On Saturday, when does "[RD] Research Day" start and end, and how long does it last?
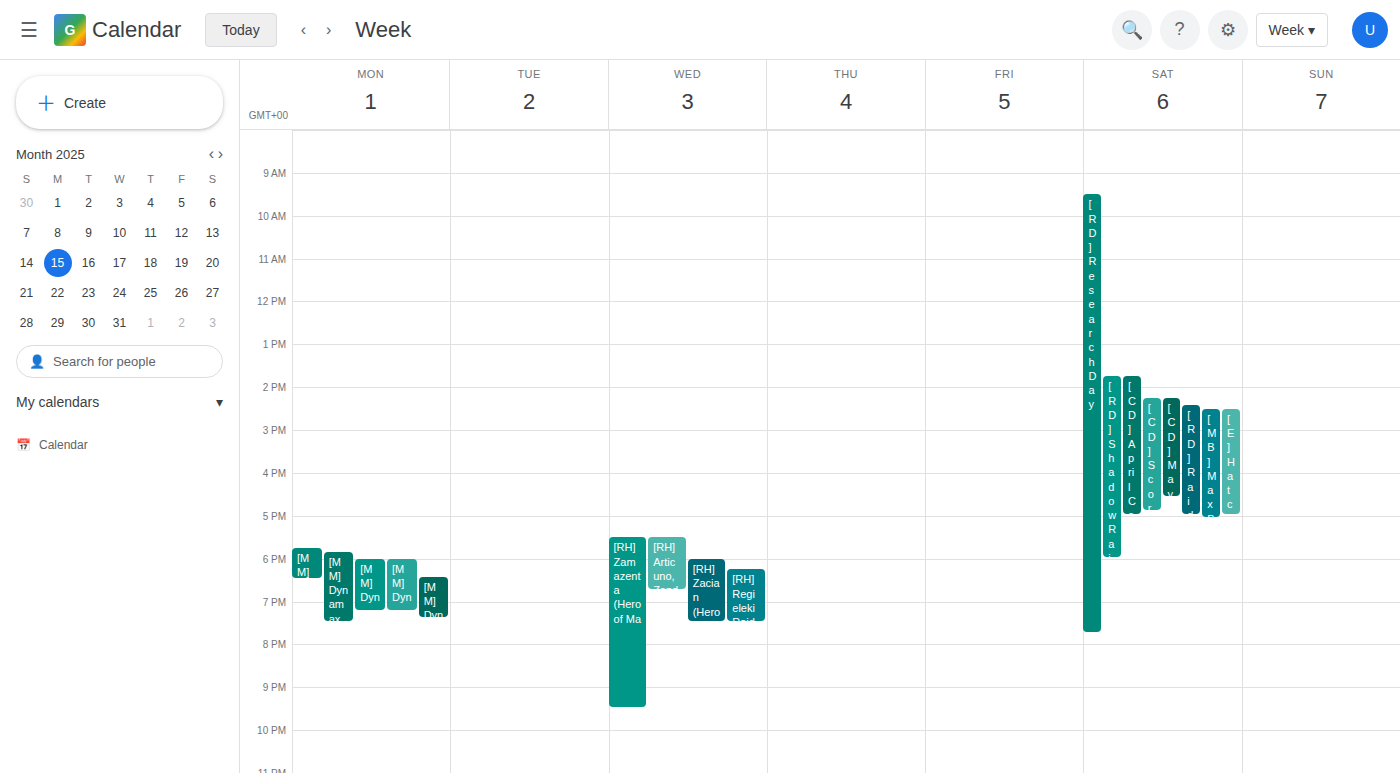
9:30 AM to 7:45 PM, 10 hours 15 minutes